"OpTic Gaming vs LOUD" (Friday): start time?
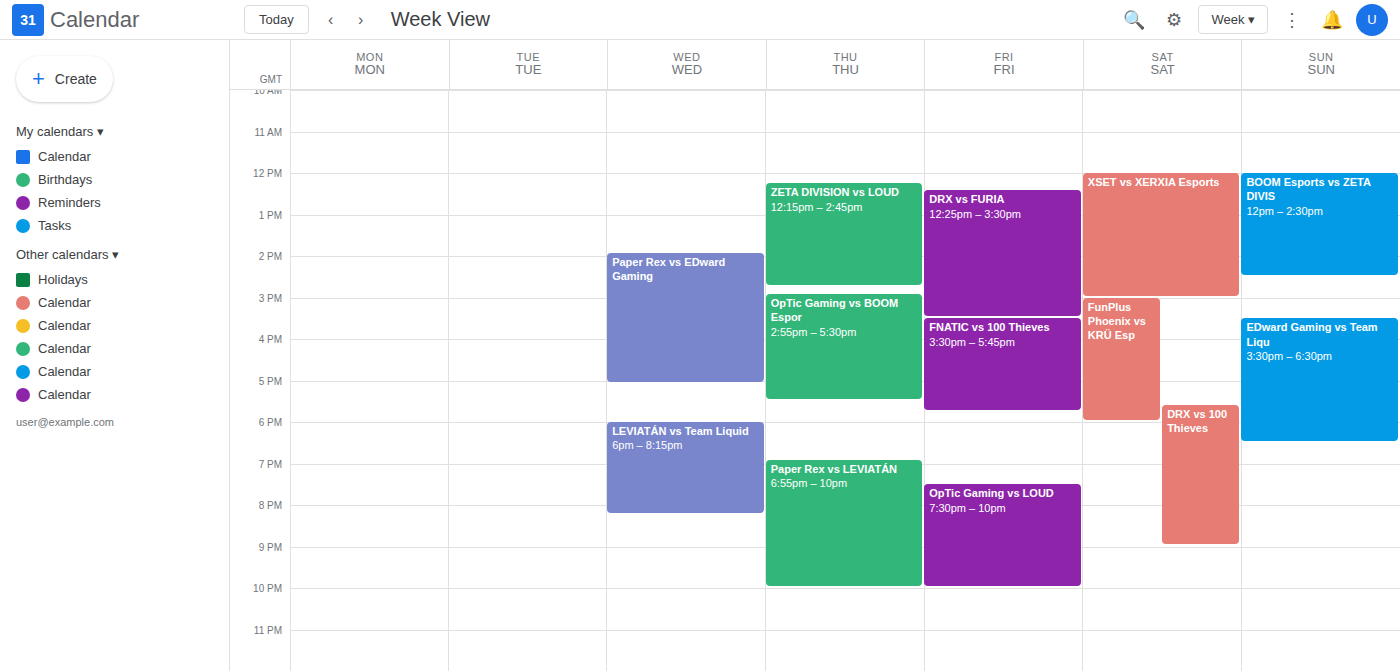
7:30 PM